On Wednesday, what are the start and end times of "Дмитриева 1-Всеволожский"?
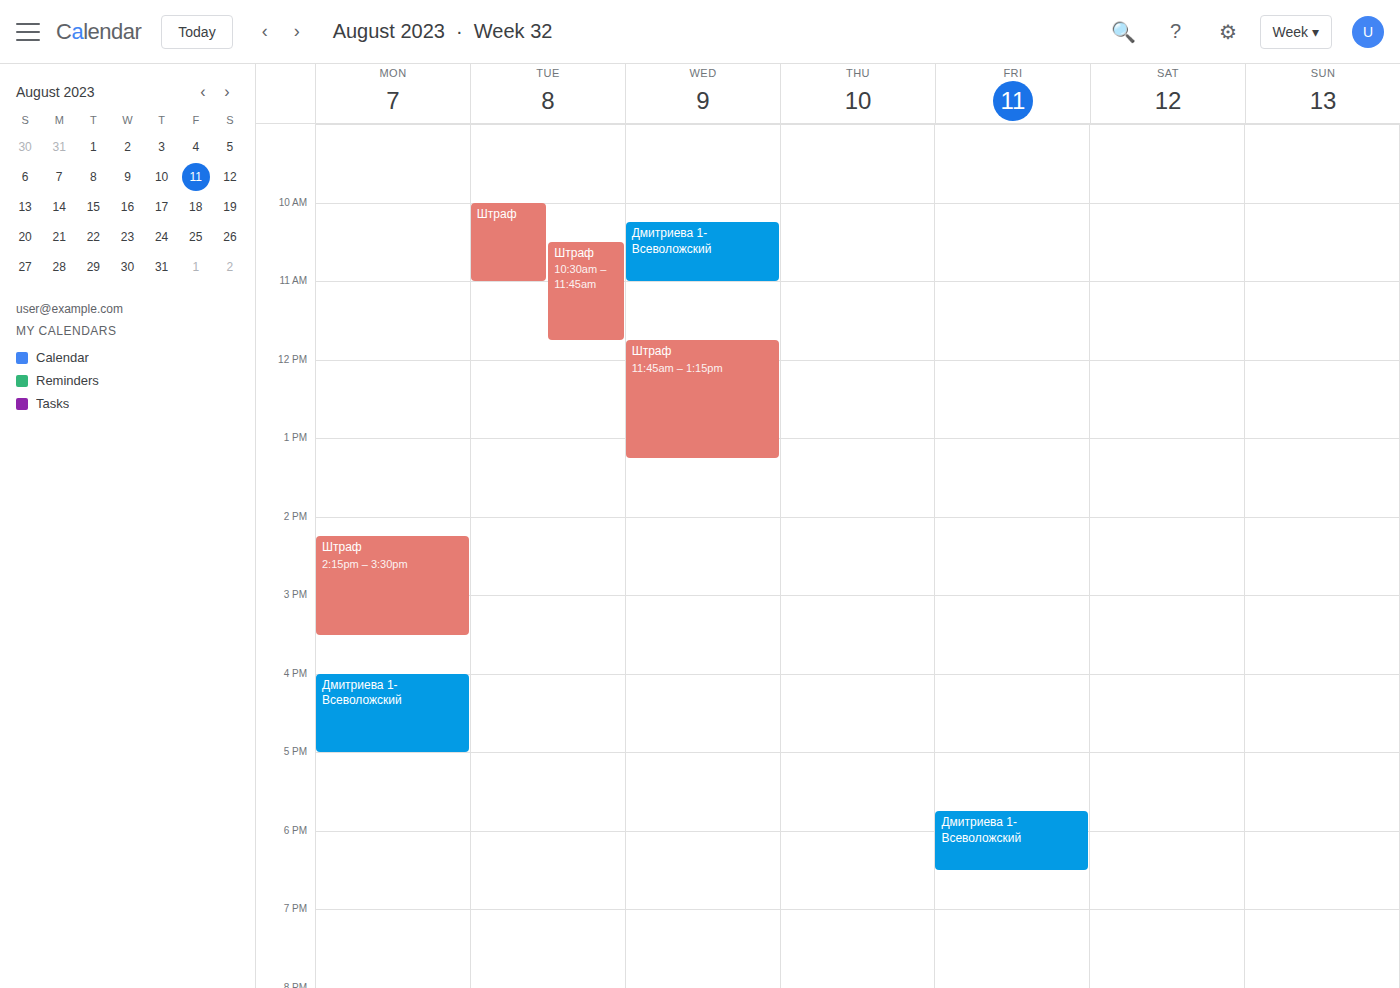
10:15 AM to 11:00 AM